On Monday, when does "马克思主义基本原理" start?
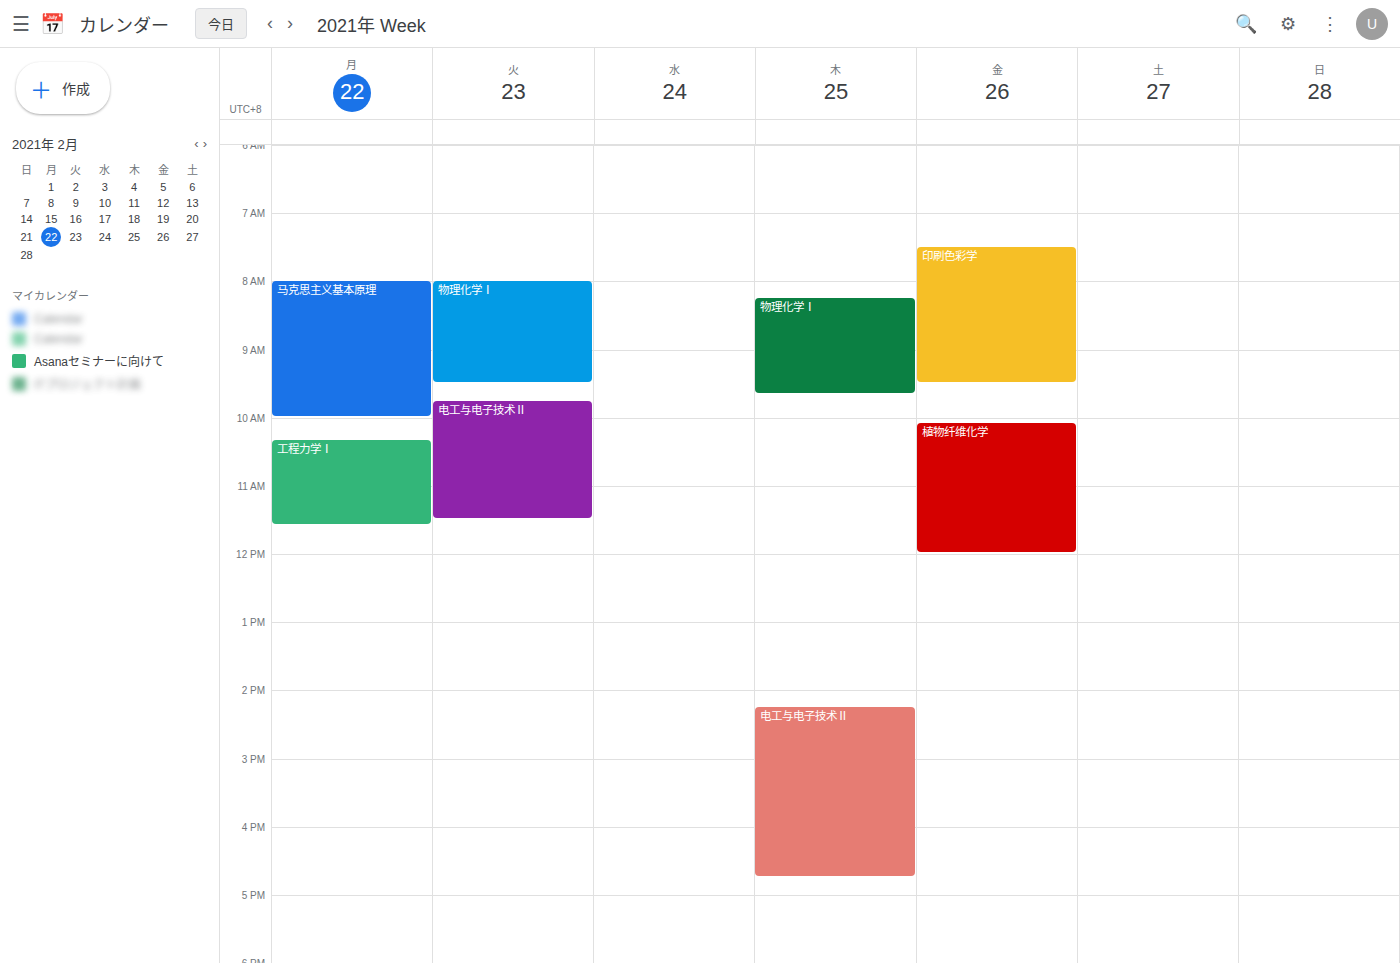
8:00 AM